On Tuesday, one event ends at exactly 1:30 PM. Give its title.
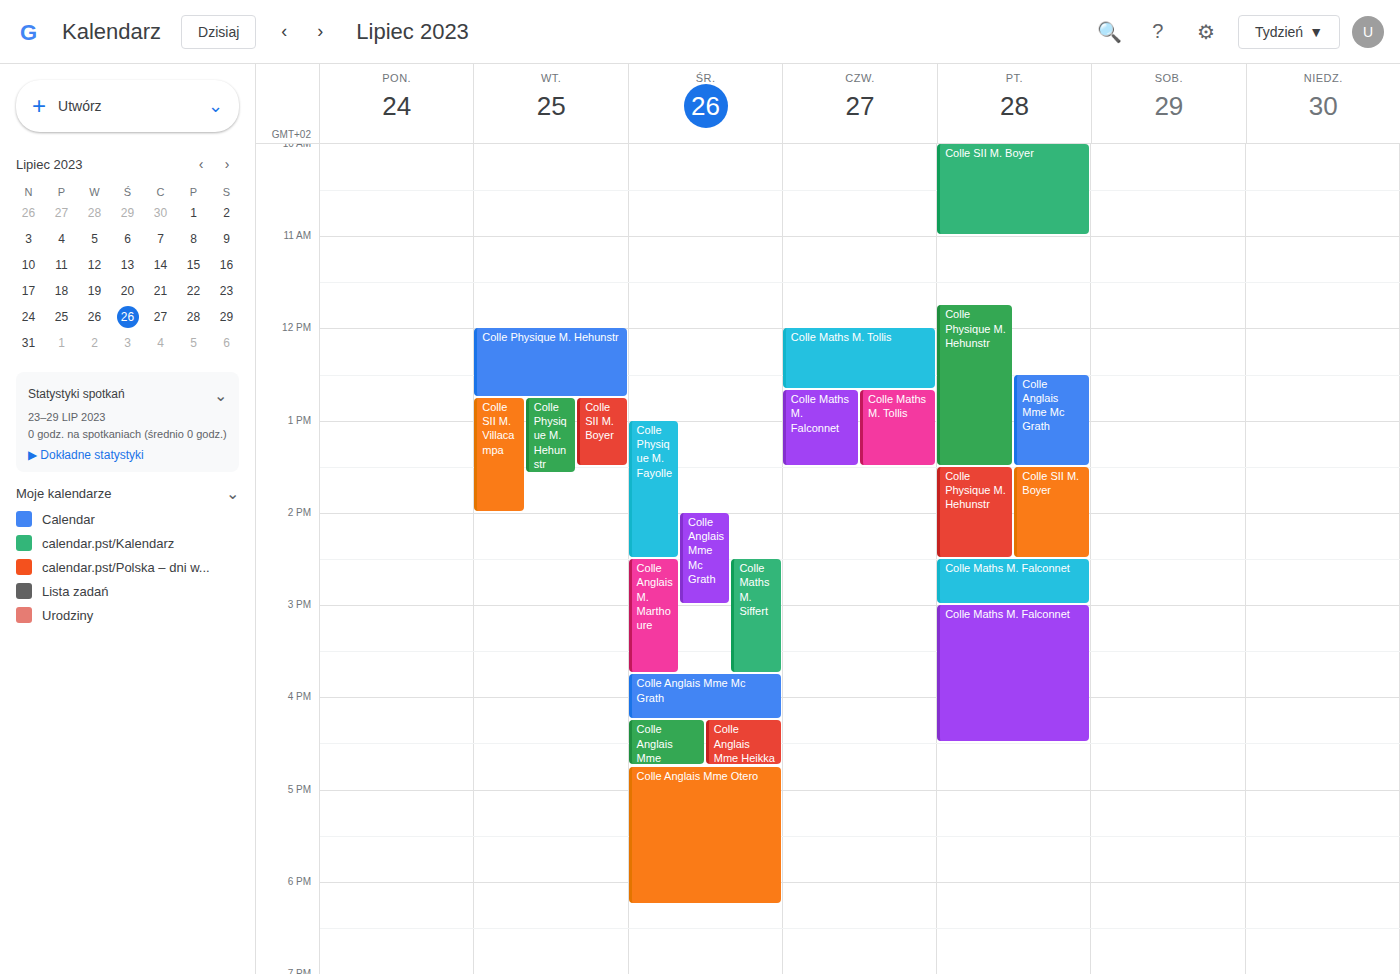
"Colle SII M. Boyer"